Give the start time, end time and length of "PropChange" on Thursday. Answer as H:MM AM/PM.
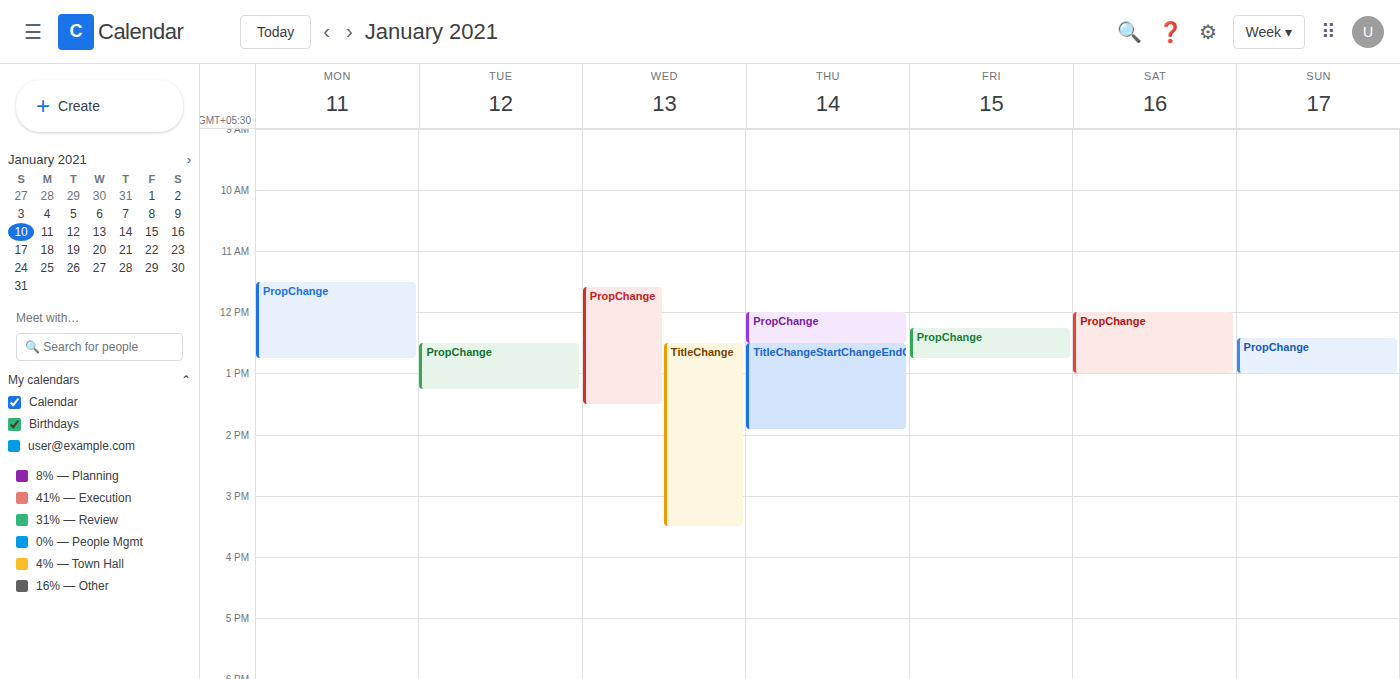
12:00 PM to 12:30 PM, 30 minutes